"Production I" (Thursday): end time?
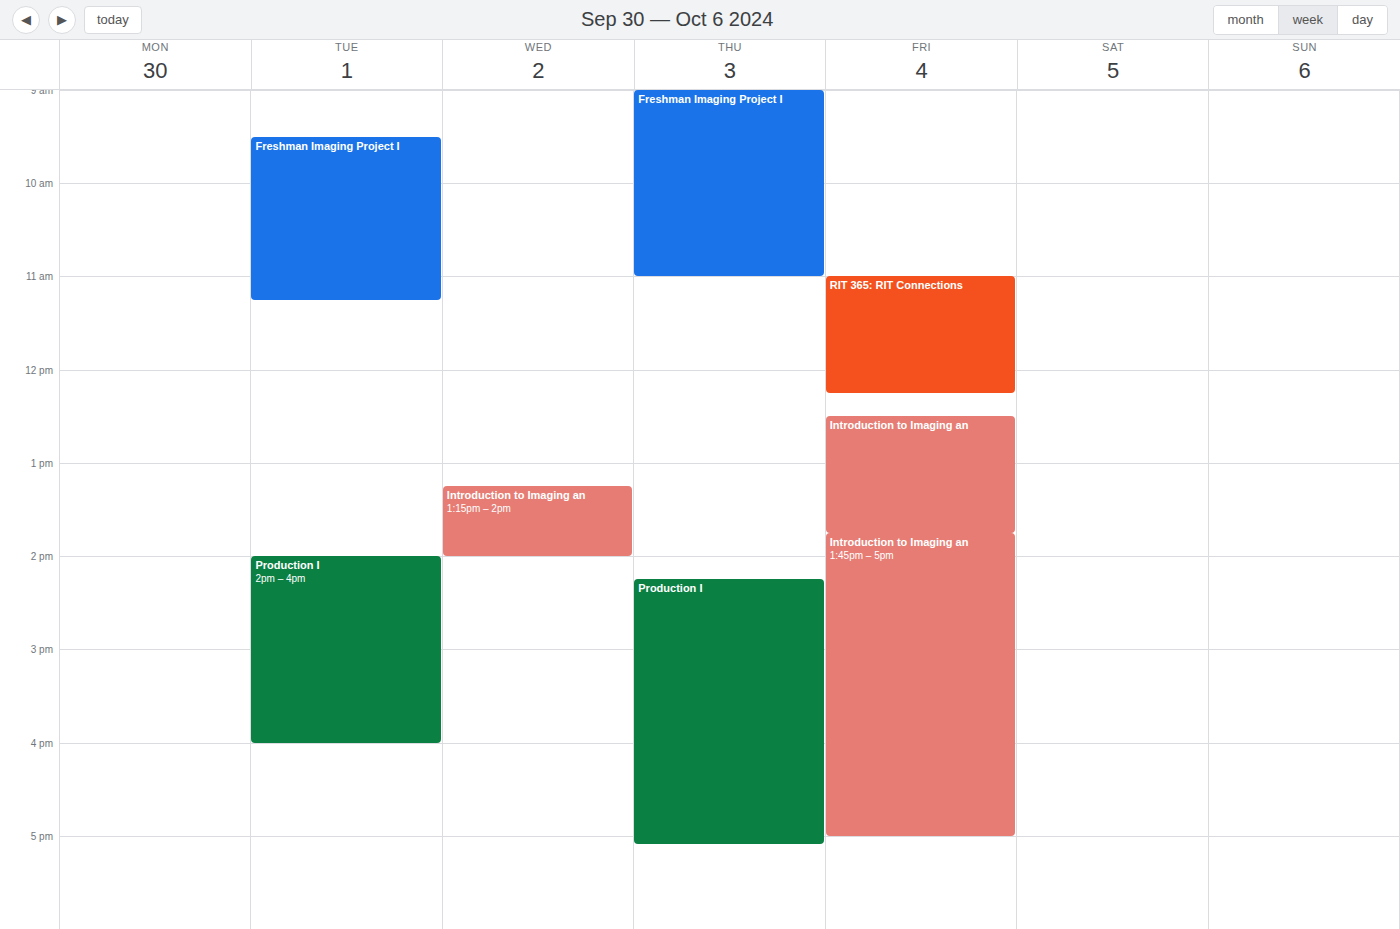
5:05 PM